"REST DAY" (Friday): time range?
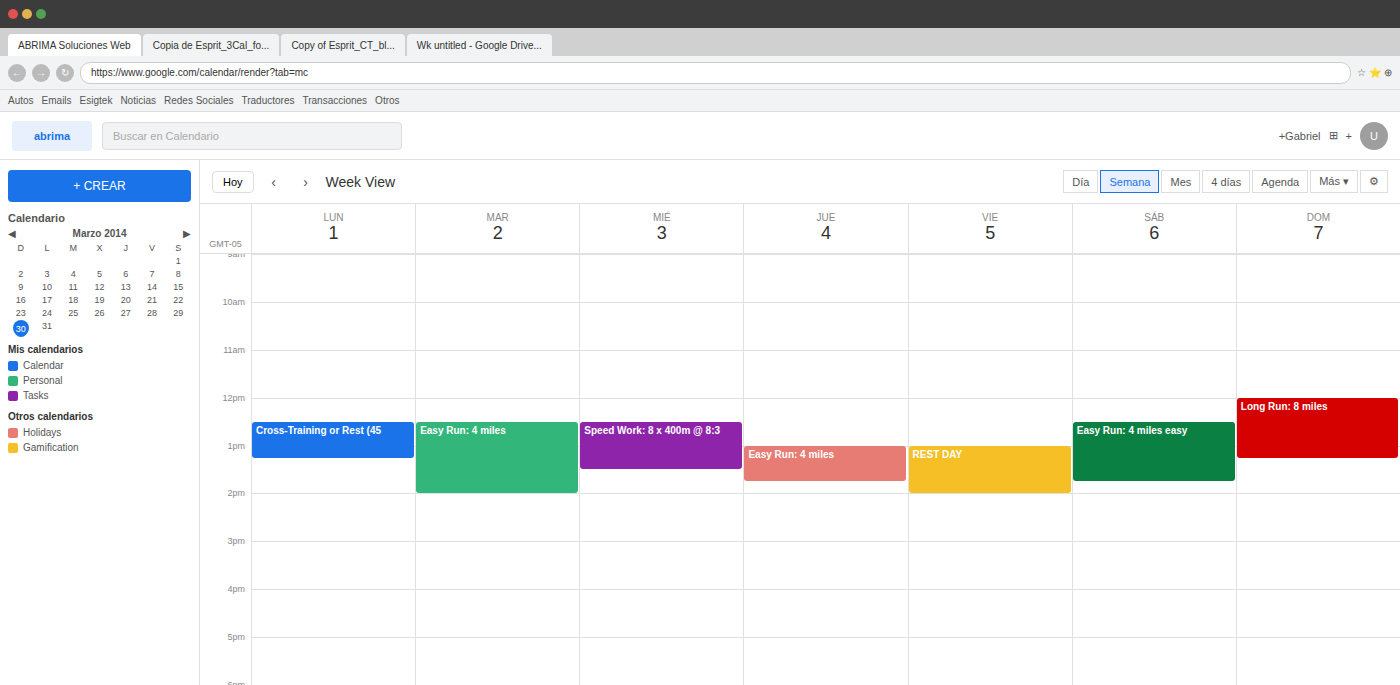
1:00 PM to 2:00 PM